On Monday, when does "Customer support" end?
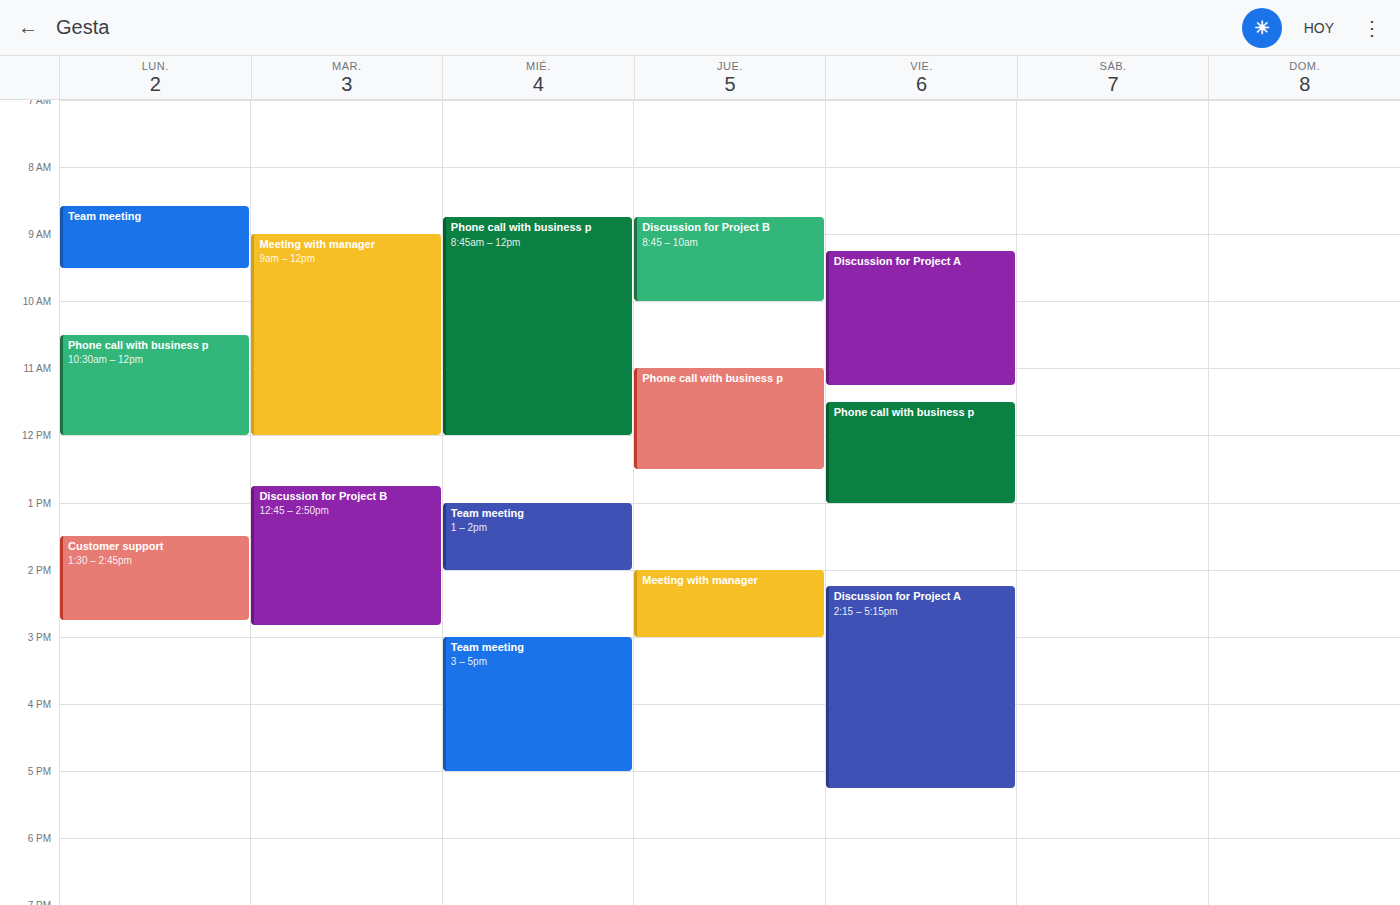
2:45 PM